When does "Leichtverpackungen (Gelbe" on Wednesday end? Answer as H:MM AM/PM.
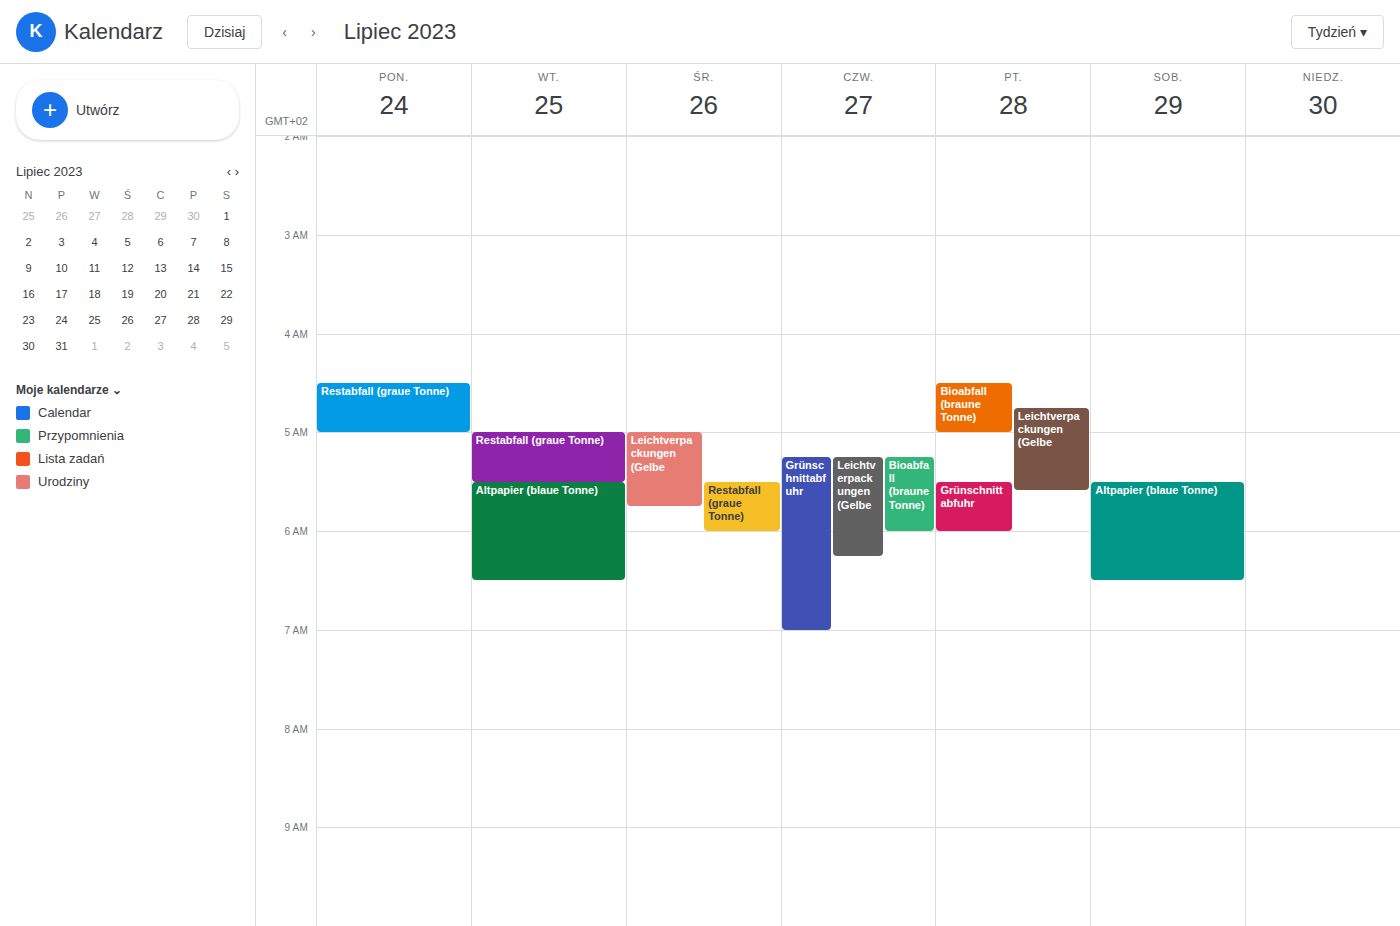
5:45 AM